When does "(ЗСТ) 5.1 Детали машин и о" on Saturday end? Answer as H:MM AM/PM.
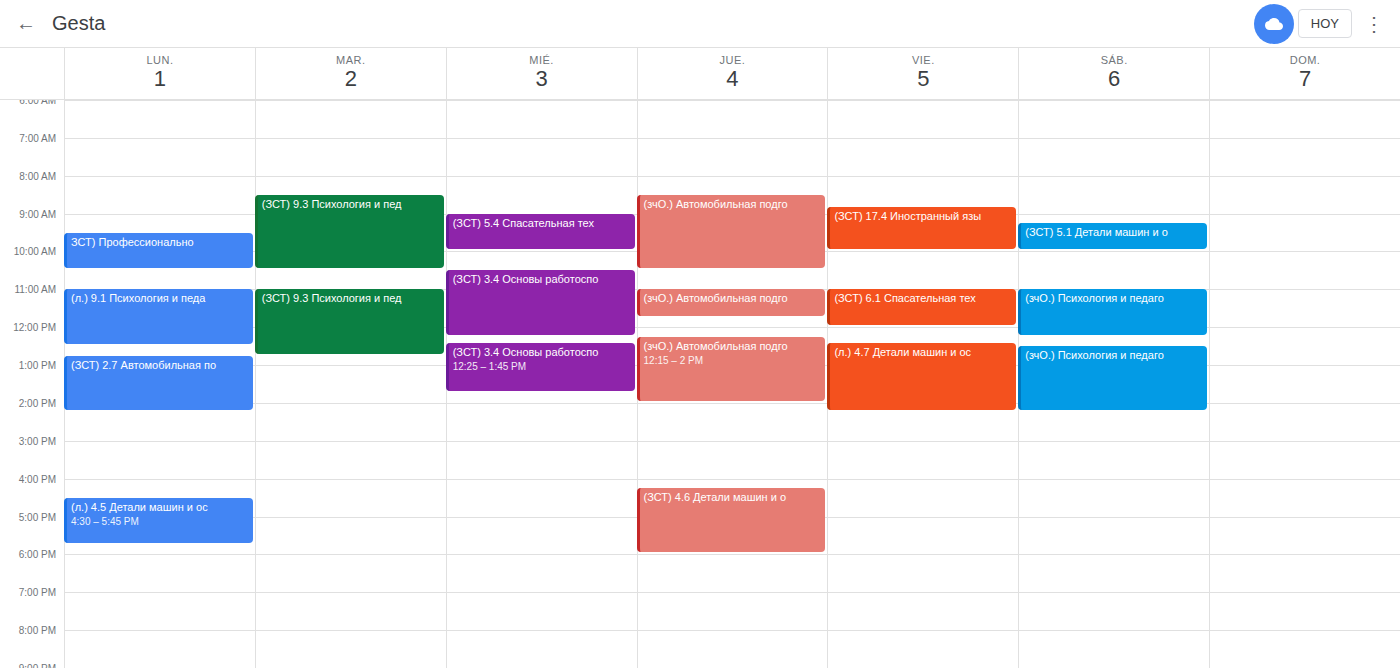
10:00 AM